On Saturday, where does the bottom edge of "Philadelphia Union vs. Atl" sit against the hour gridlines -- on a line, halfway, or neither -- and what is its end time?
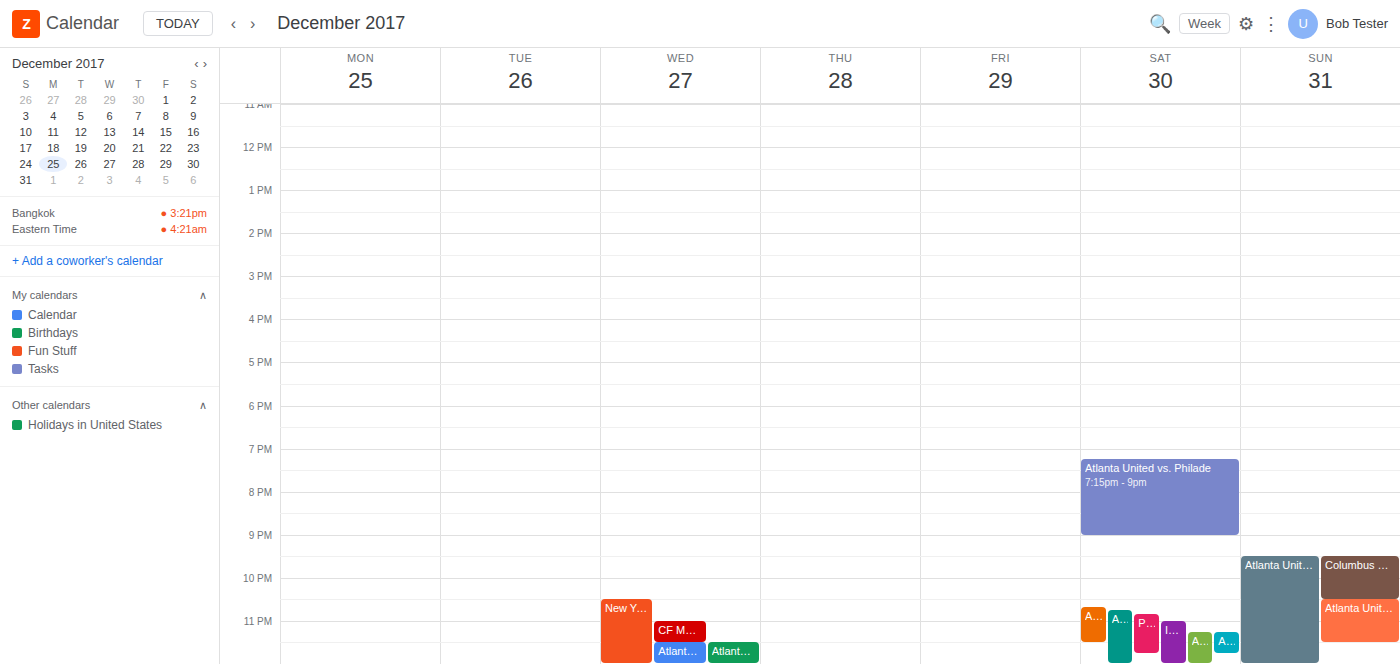
11:45 PM -- neither: three quarters of the way from the 11 PM line to the 12 AM line.